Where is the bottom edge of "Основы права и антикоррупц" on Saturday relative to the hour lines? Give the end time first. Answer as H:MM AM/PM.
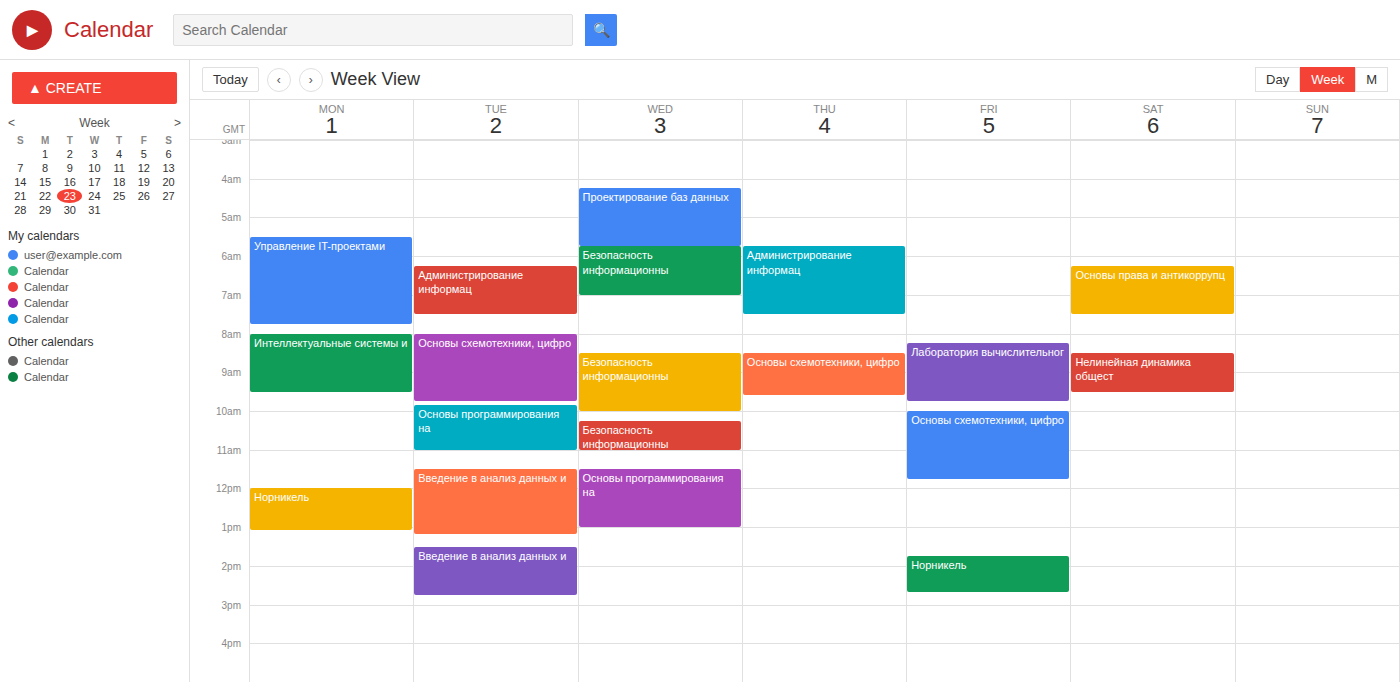
7:30 AM -- halfway between the 7 AM and 8 AM lines.